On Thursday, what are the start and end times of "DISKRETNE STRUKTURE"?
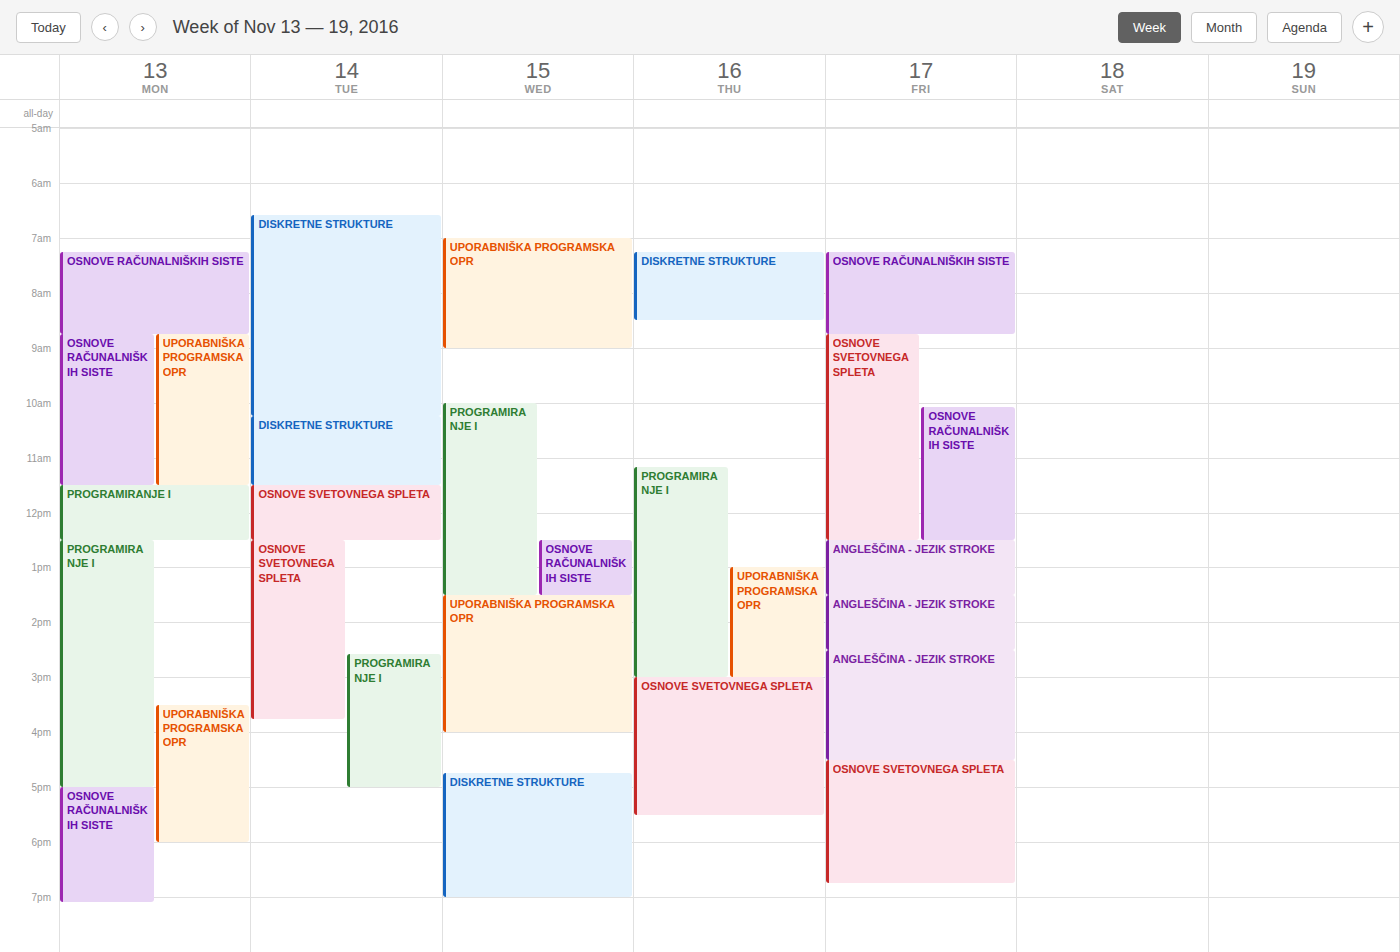
07:15 to 08:30